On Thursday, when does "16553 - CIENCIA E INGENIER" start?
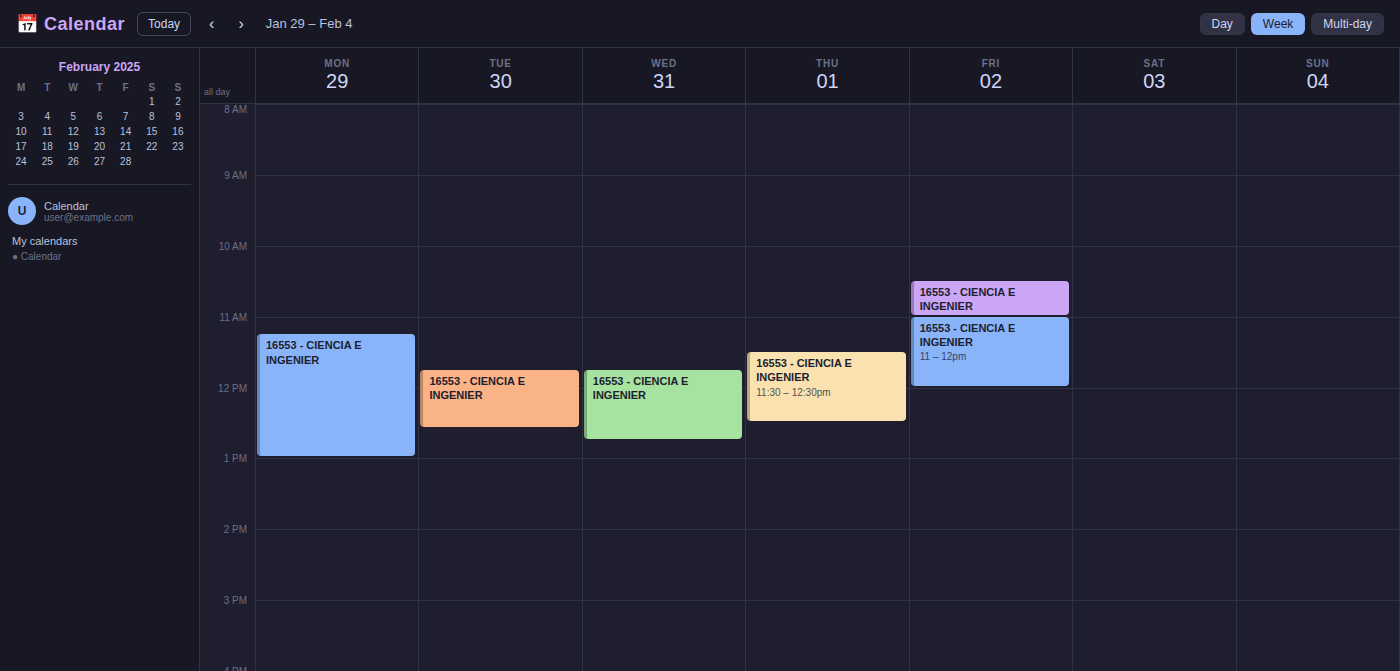
11:30 AM